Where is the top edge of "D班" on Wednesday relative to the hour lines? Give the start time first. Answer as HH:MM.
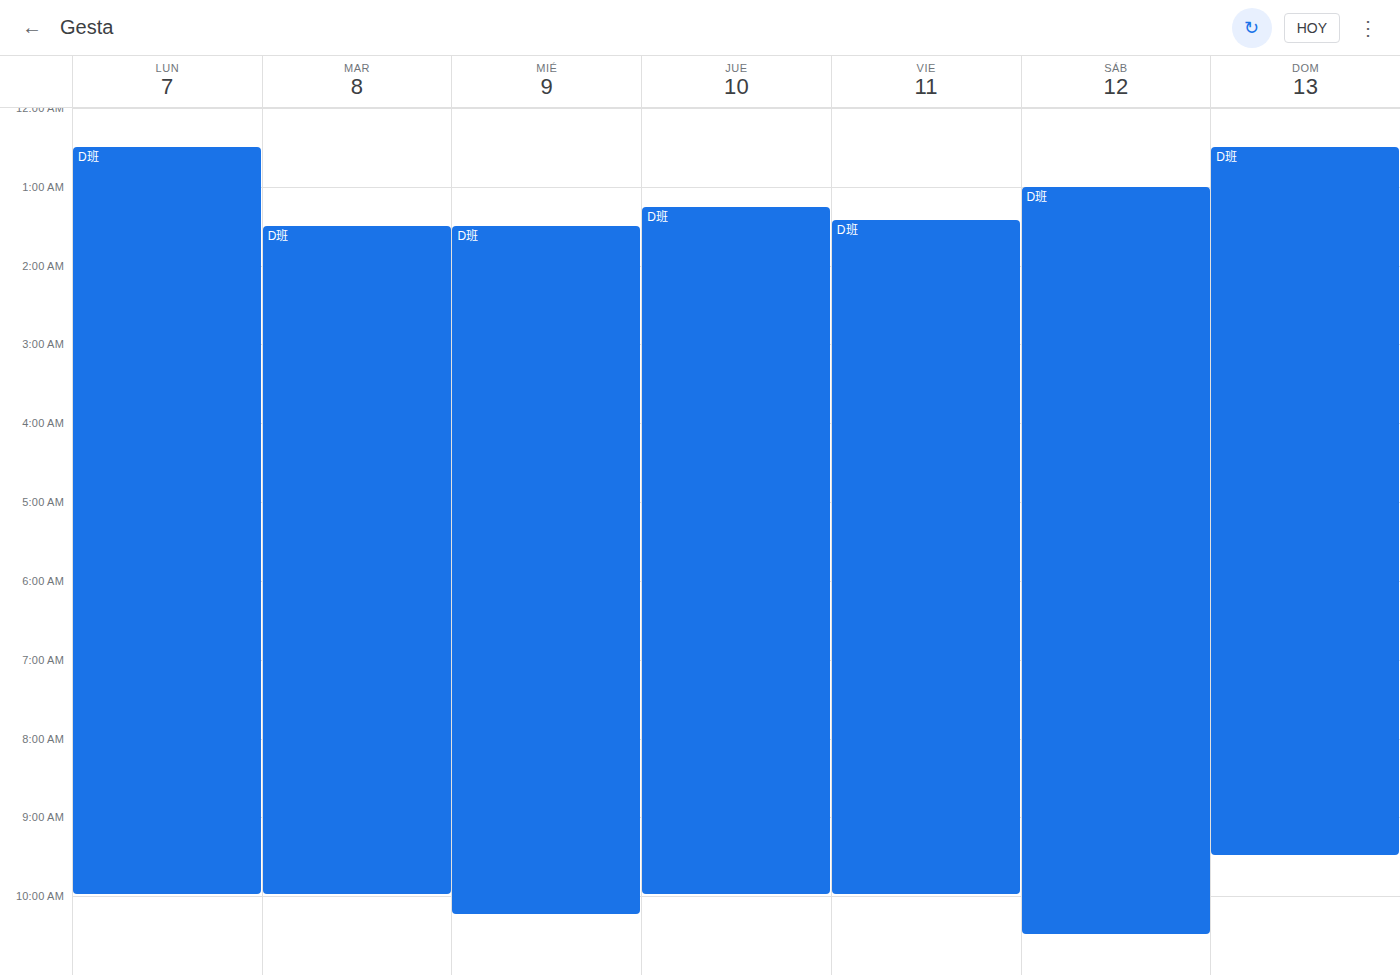
01:30 -- halfway between the 01:00 and 02:00 lines.